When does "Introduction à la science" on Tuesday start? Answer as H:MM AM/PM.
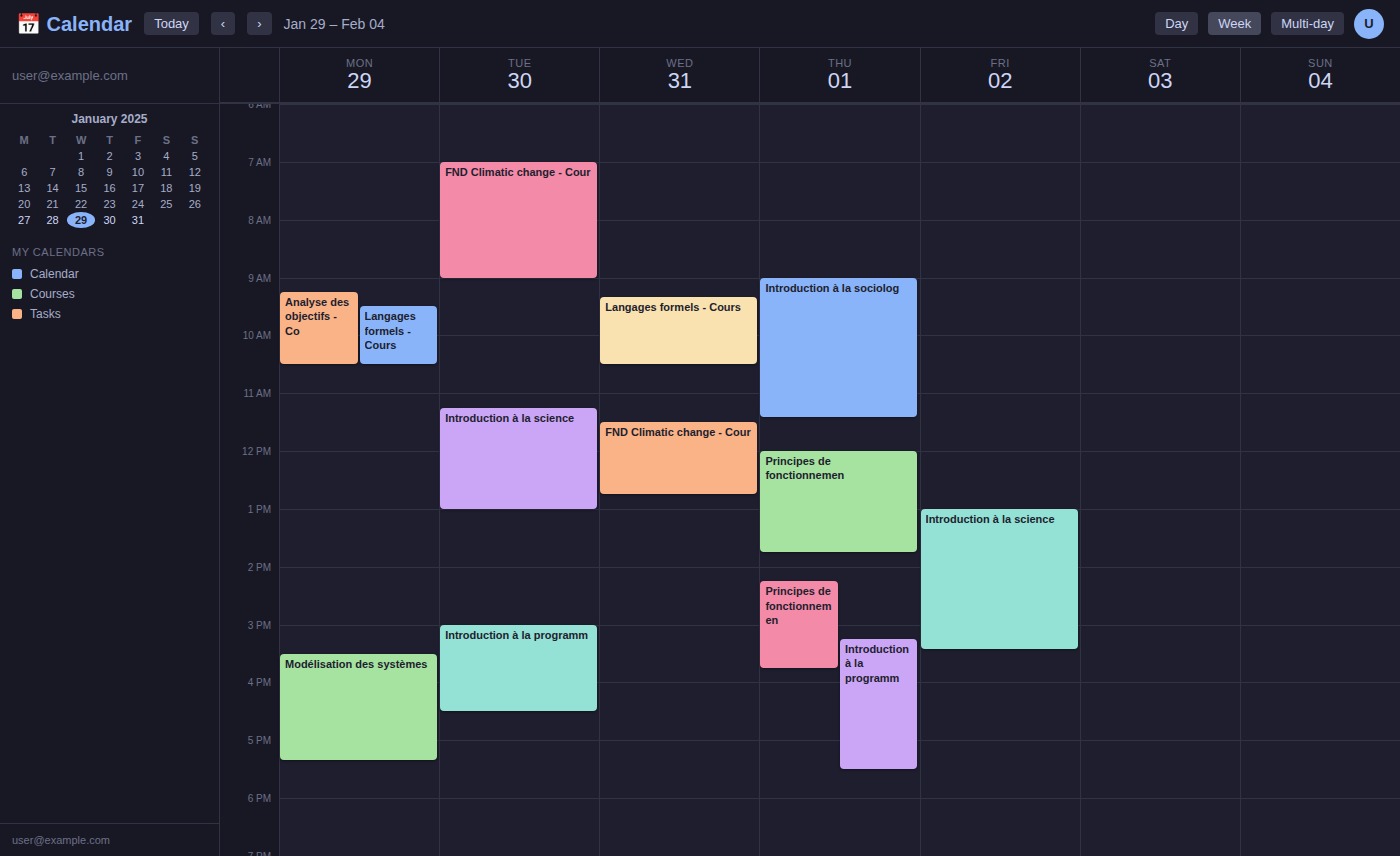
11:15 AM